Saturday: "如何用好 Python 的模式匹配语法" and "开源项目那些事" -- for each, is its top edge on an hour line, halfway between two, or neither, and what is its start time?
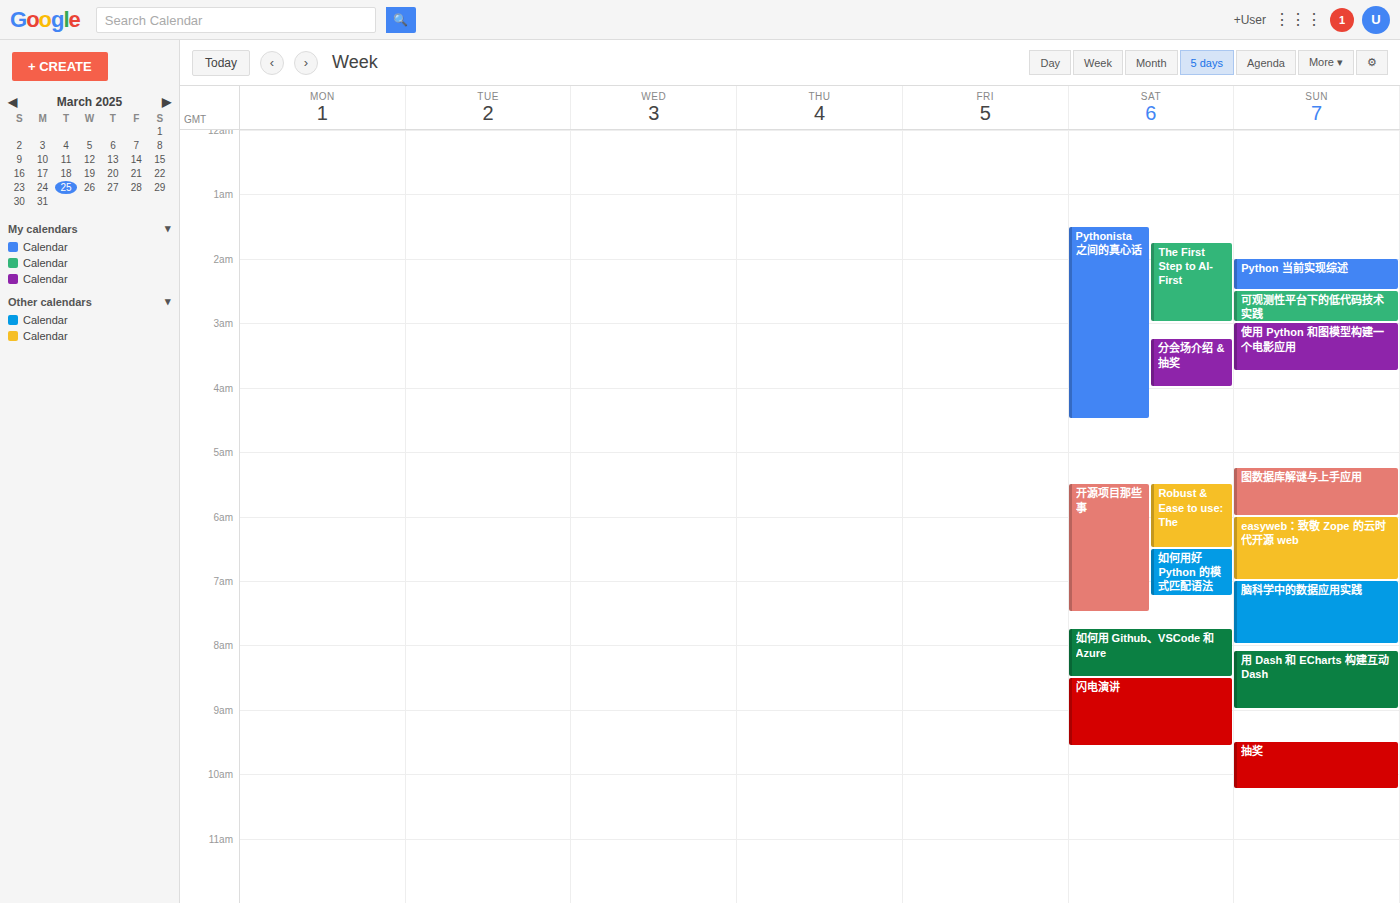
"如何用好 Python 的模式匹配语法": 6:30 AM, halfway between the 6 AM and 7 AM lines. "开源项目那些事": 5:30 AM, halfway between the 5 AM and 6 AM lines.